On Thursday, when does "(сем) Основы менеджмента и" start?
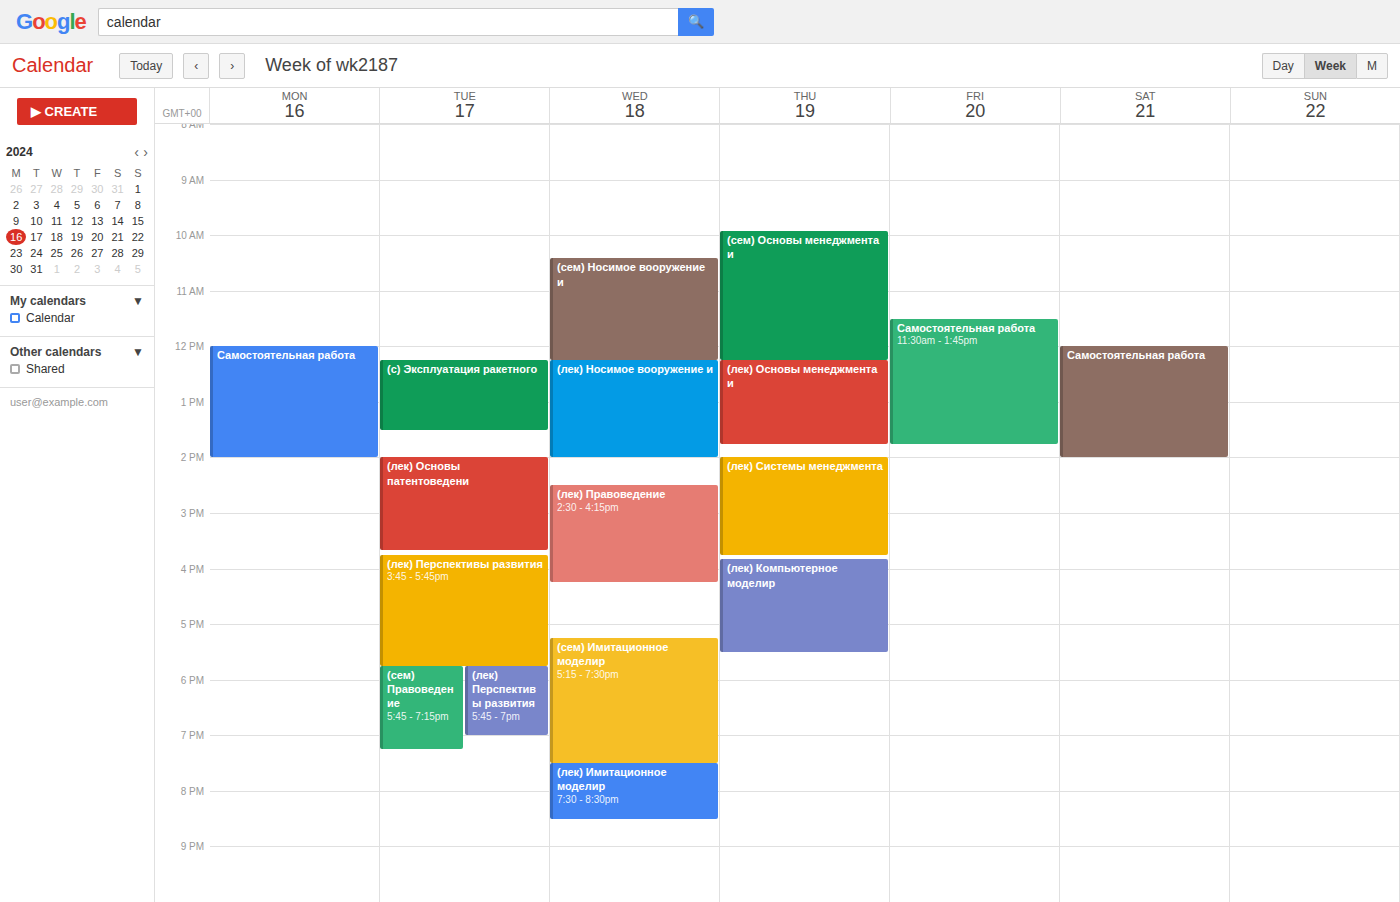
9:55 AM